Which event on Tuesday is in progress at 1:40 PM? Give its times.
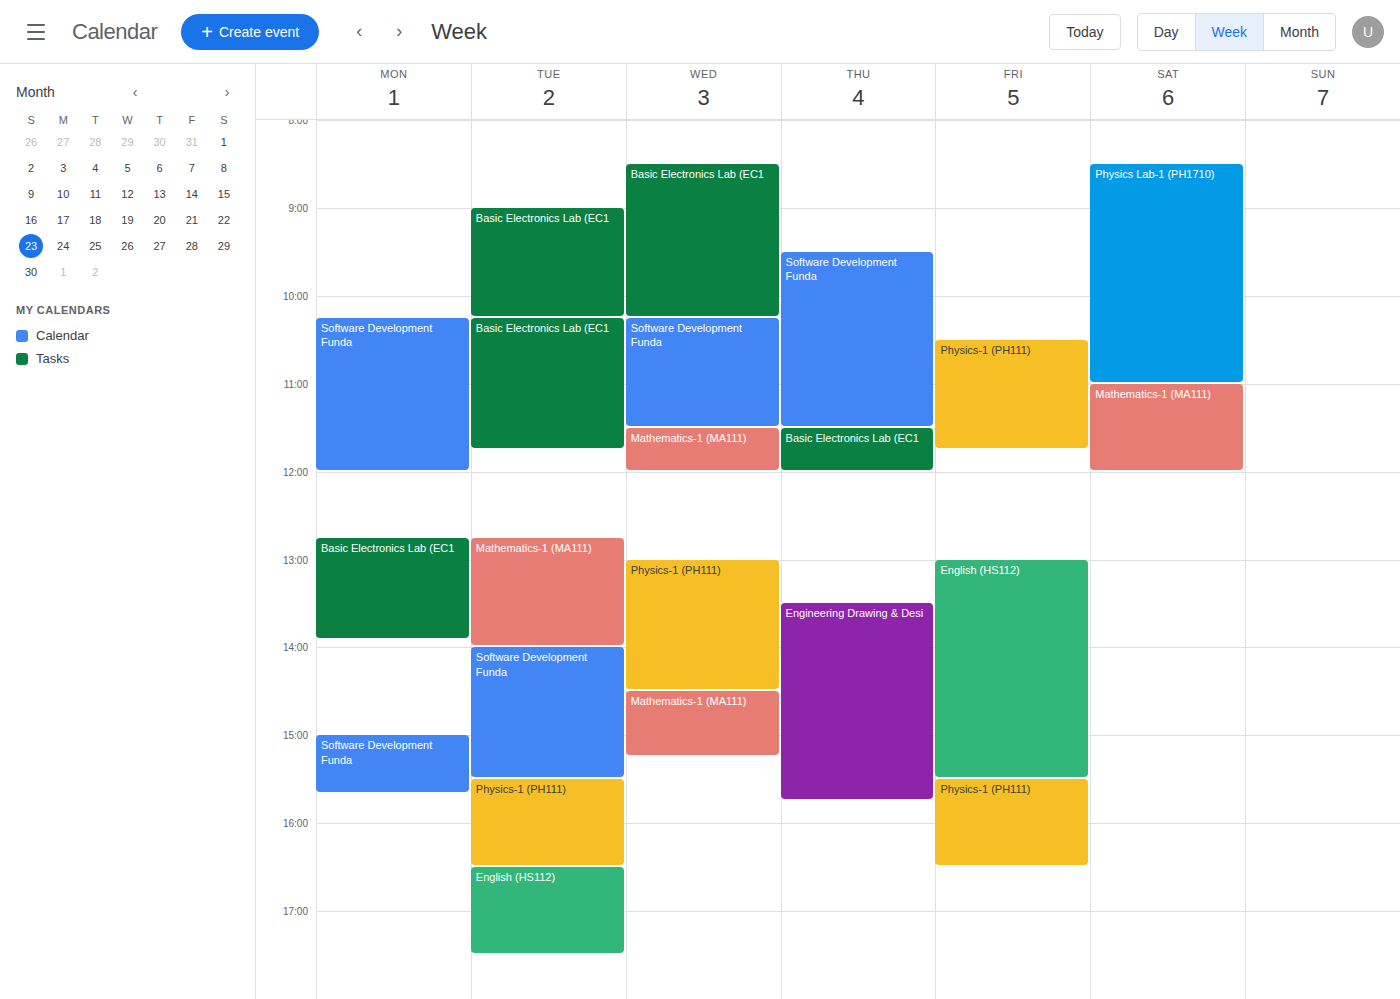
"Mathematics-1 (MA111)", 12:45 PM to 2:00 PM